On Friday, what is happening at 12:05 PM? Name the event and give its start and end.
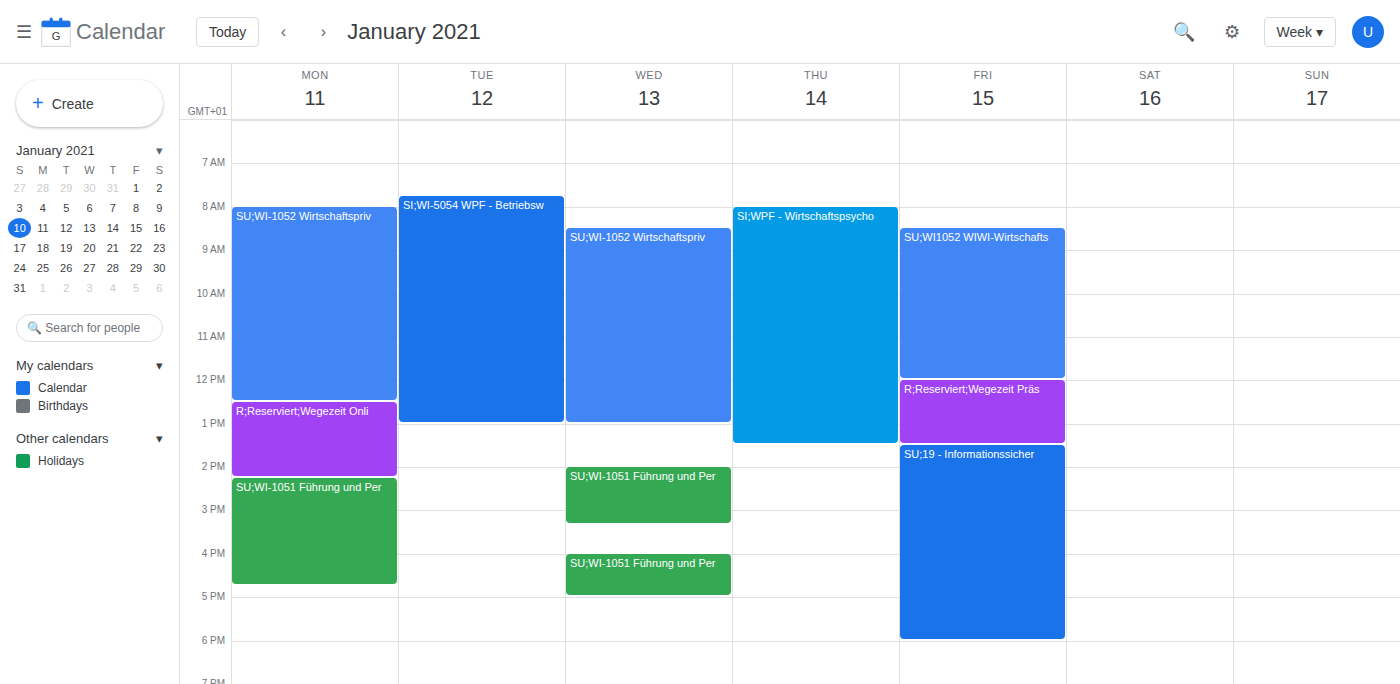
"R;Reserviert;Wegezeit Präs", 12:00 PM to 1:30 PM